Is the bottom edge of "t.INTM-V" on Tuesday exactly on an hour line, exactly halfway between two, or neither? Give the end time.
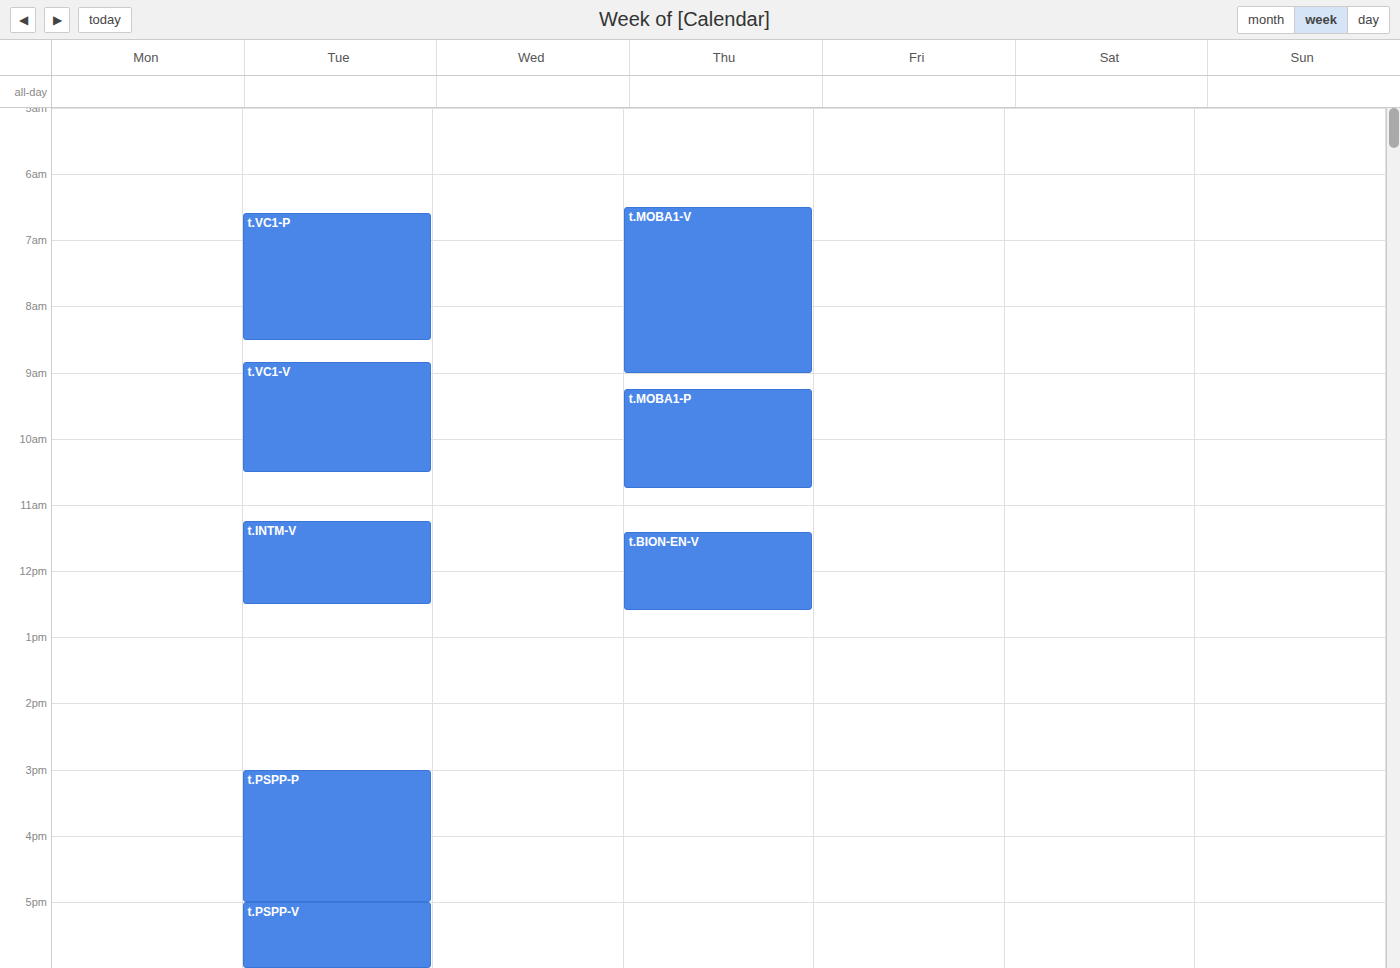
12:30 PM -- halfway between the 12 PM and 1 PM lines.